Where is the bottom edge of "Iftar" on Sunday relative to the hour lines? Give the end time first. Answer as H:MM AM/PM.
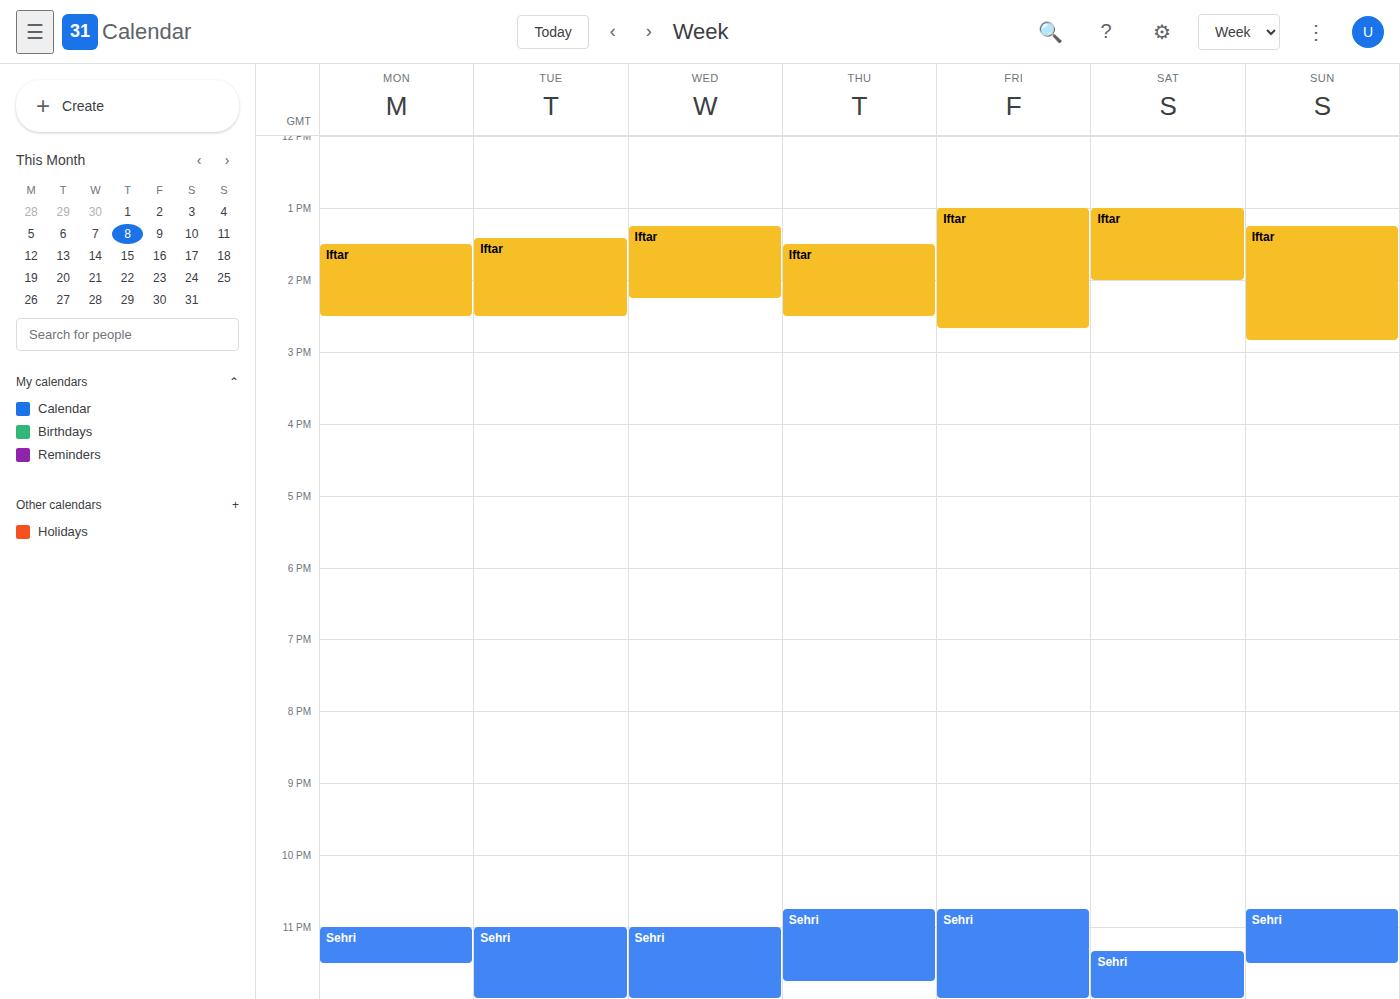
2:50 PM -- neither: 50 minutes below the 2 PM line and 10 minutes above the 3 PM line.